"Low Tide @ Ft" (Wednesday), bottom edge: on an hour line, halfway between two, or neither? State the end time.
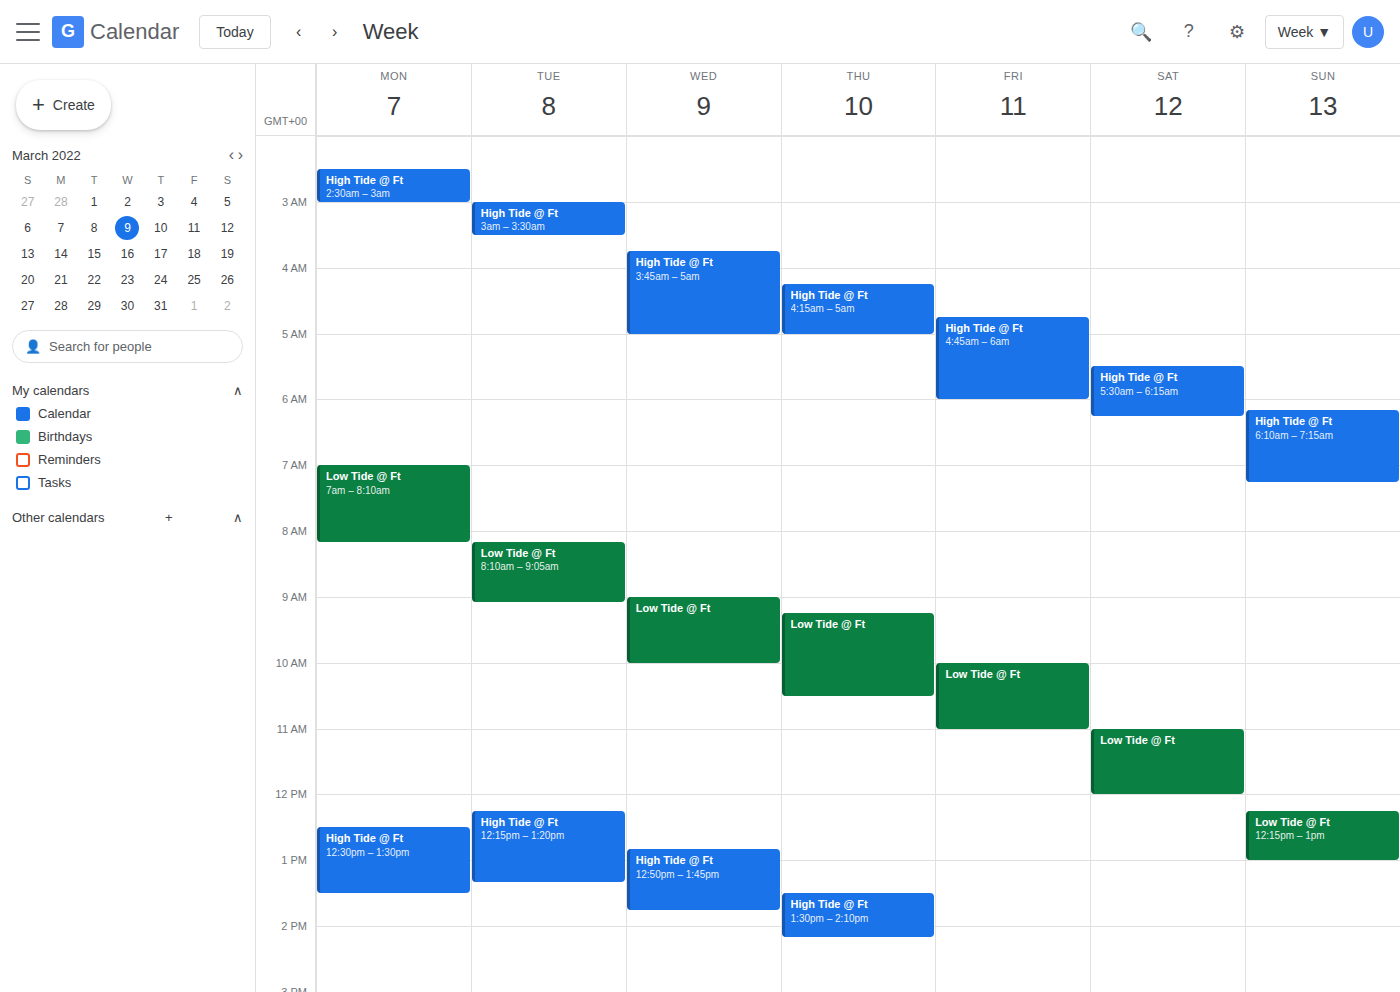
10:00 AM -- exactly on the 10 AM line.